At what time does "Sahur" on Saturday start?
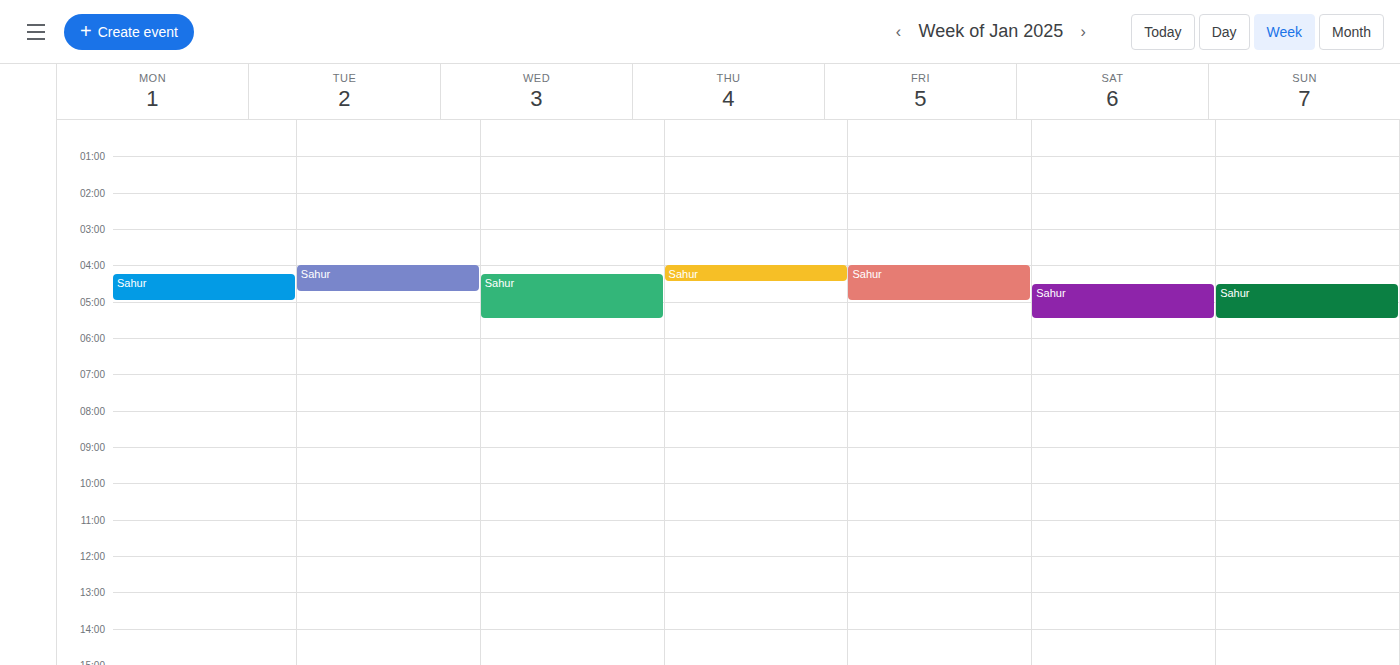
4:30 AM